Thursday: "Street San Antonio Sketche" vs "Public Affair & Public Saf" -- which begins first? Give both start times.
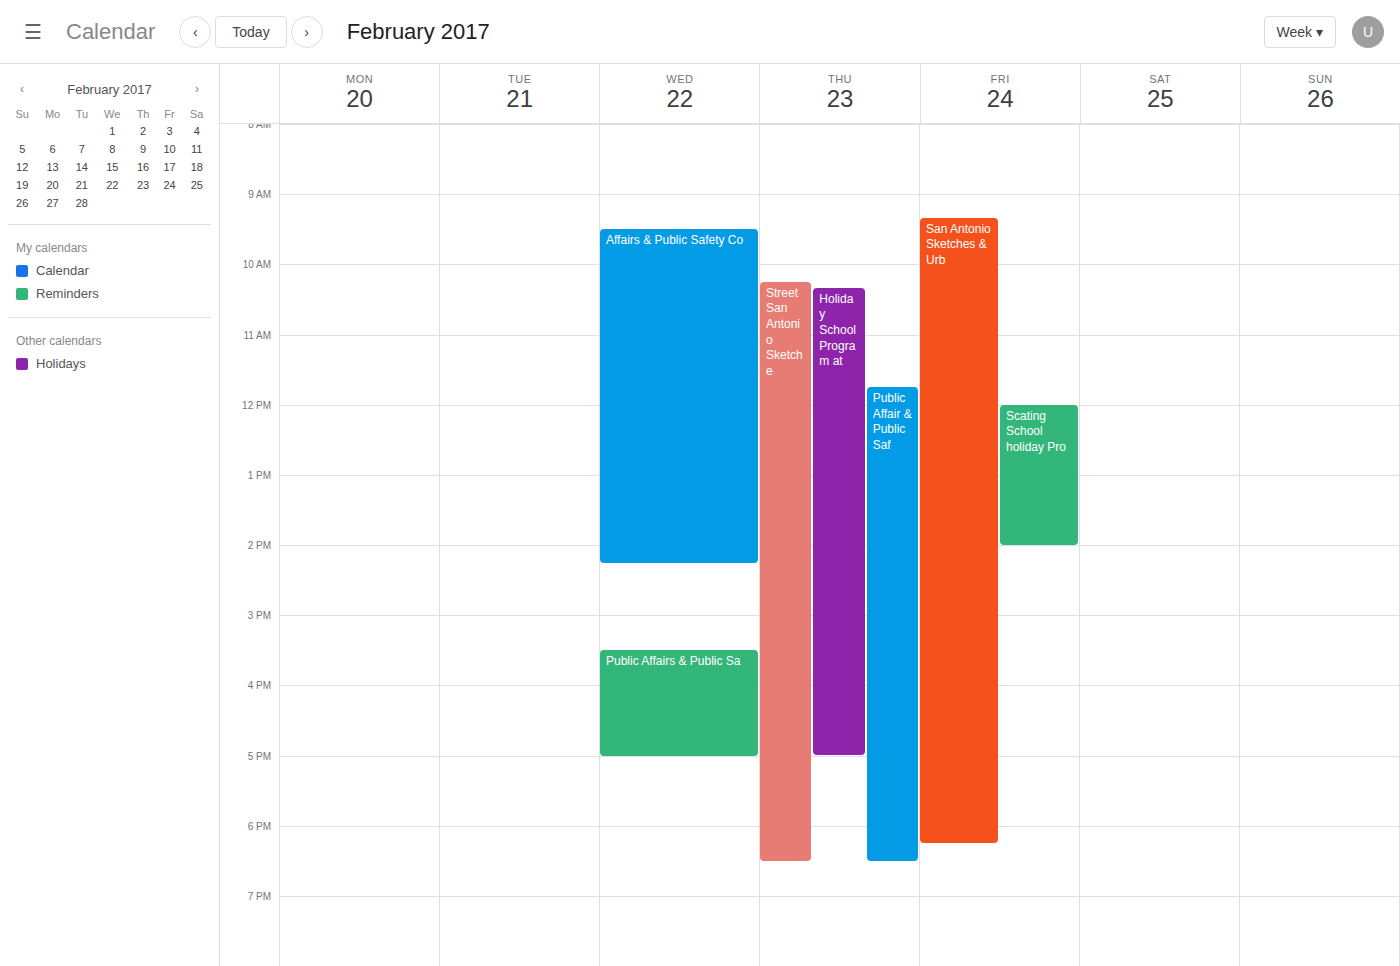
"Street San Antonio Sketche" 10:15; "Public Affair & Public Saf" 11:45.